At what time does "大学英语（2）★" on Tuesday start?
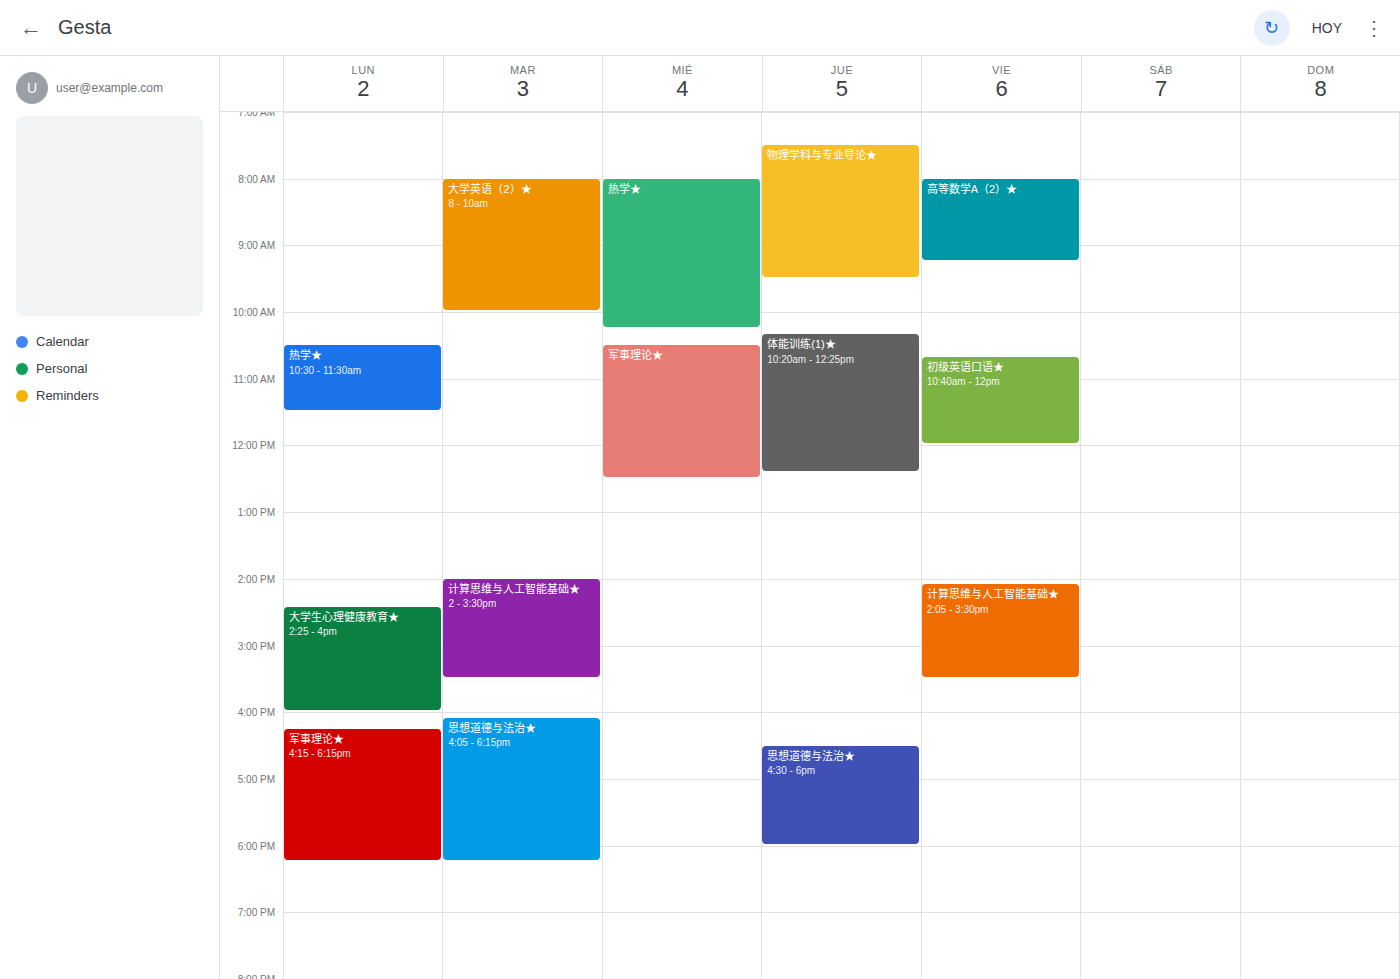
8:00 AM